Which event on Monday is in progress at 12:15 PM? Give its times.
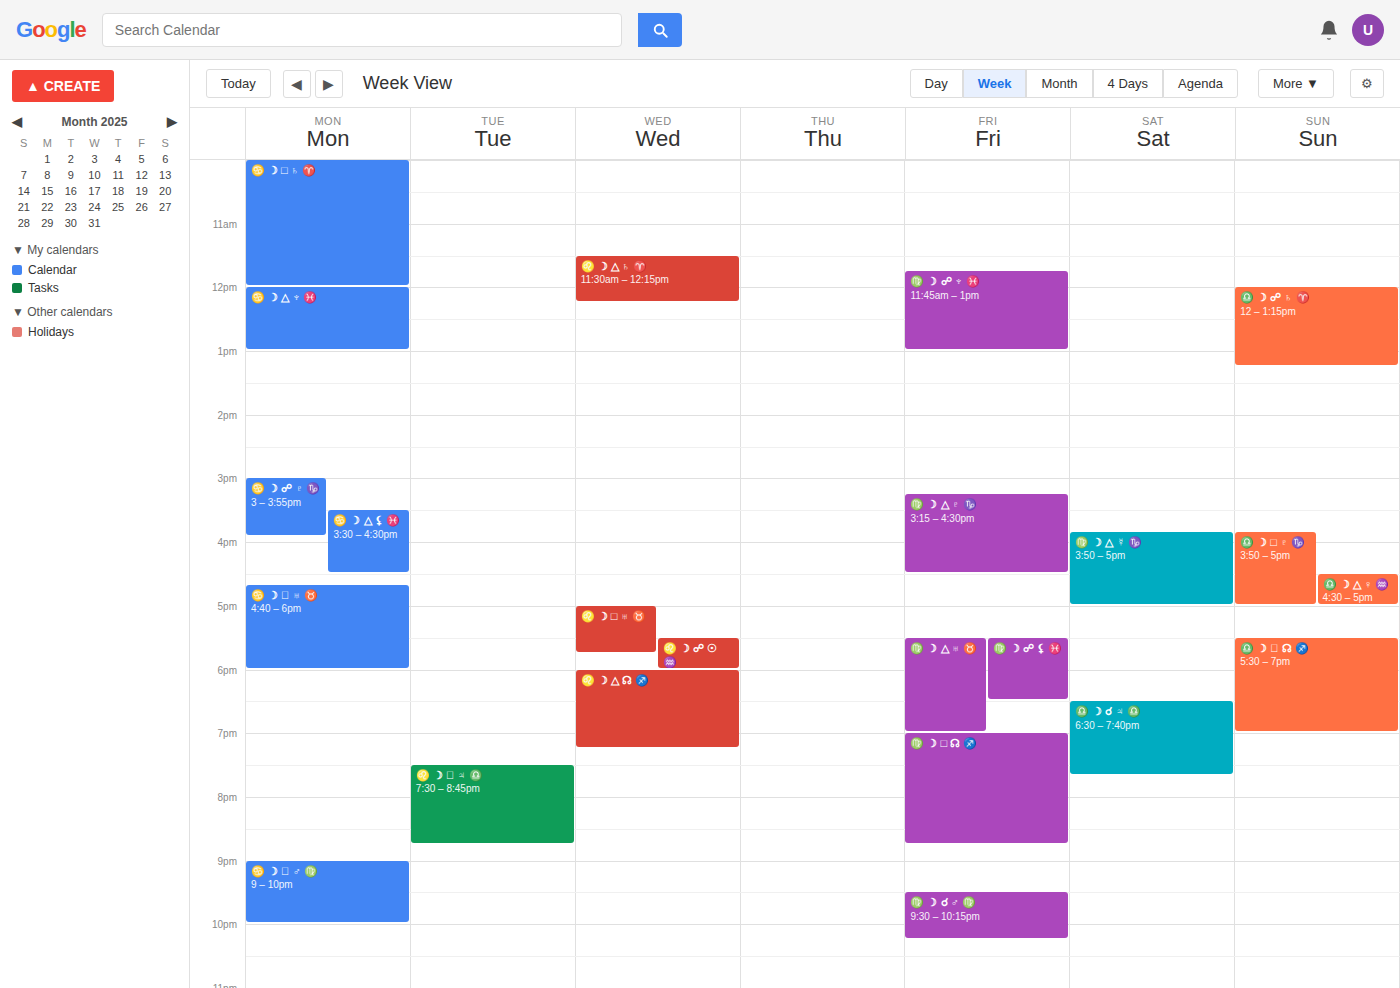
"♋️ ☽ △ ♆ ♓️", 12:00 PM to 1:00 PM